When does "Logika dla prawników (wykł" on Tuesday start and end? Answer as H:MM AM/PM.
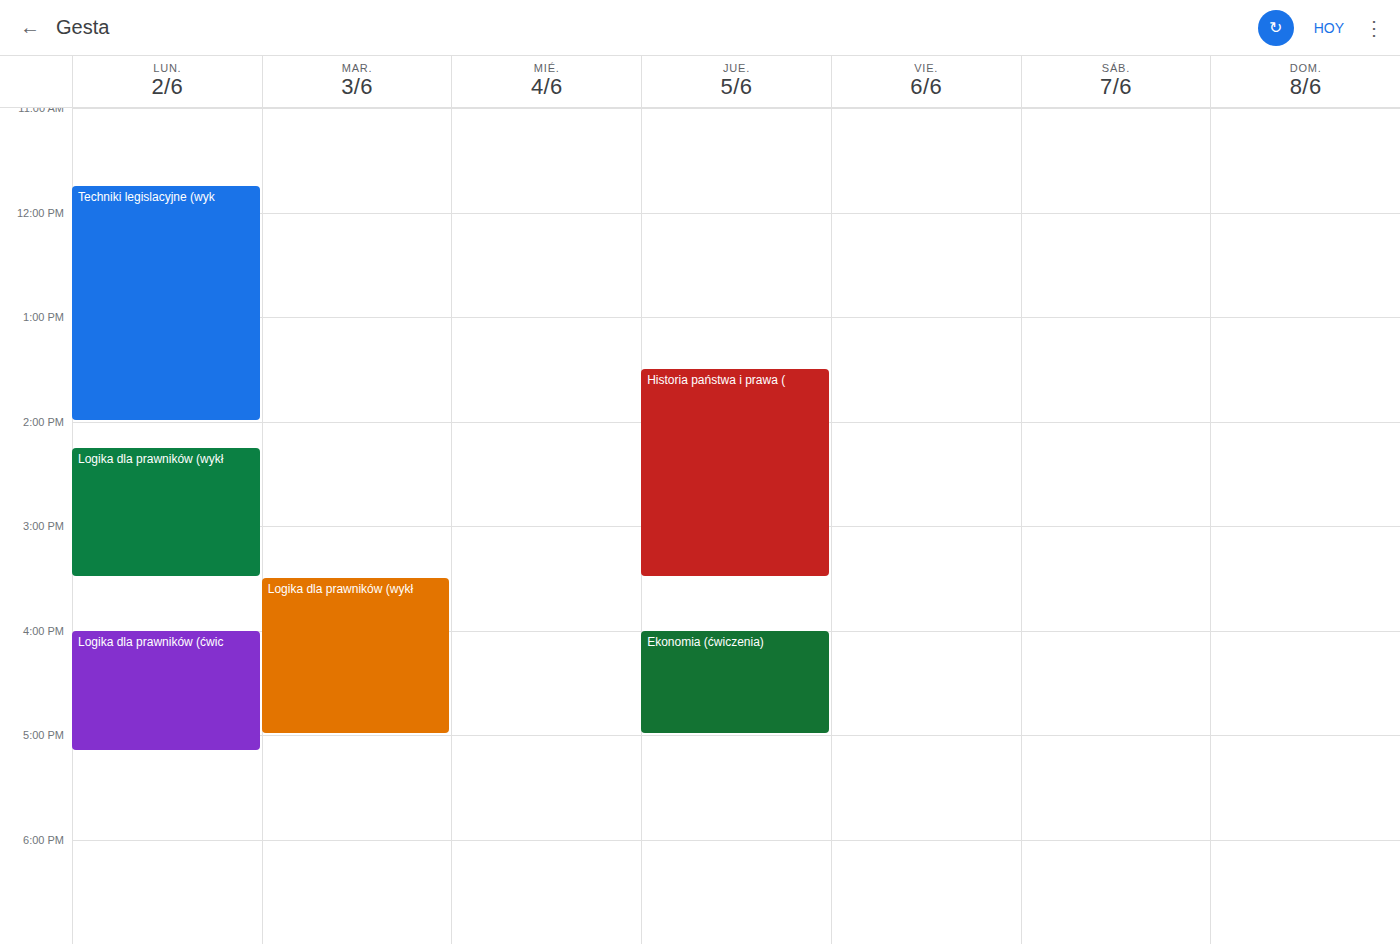
3:30 PM to 5:00 PM